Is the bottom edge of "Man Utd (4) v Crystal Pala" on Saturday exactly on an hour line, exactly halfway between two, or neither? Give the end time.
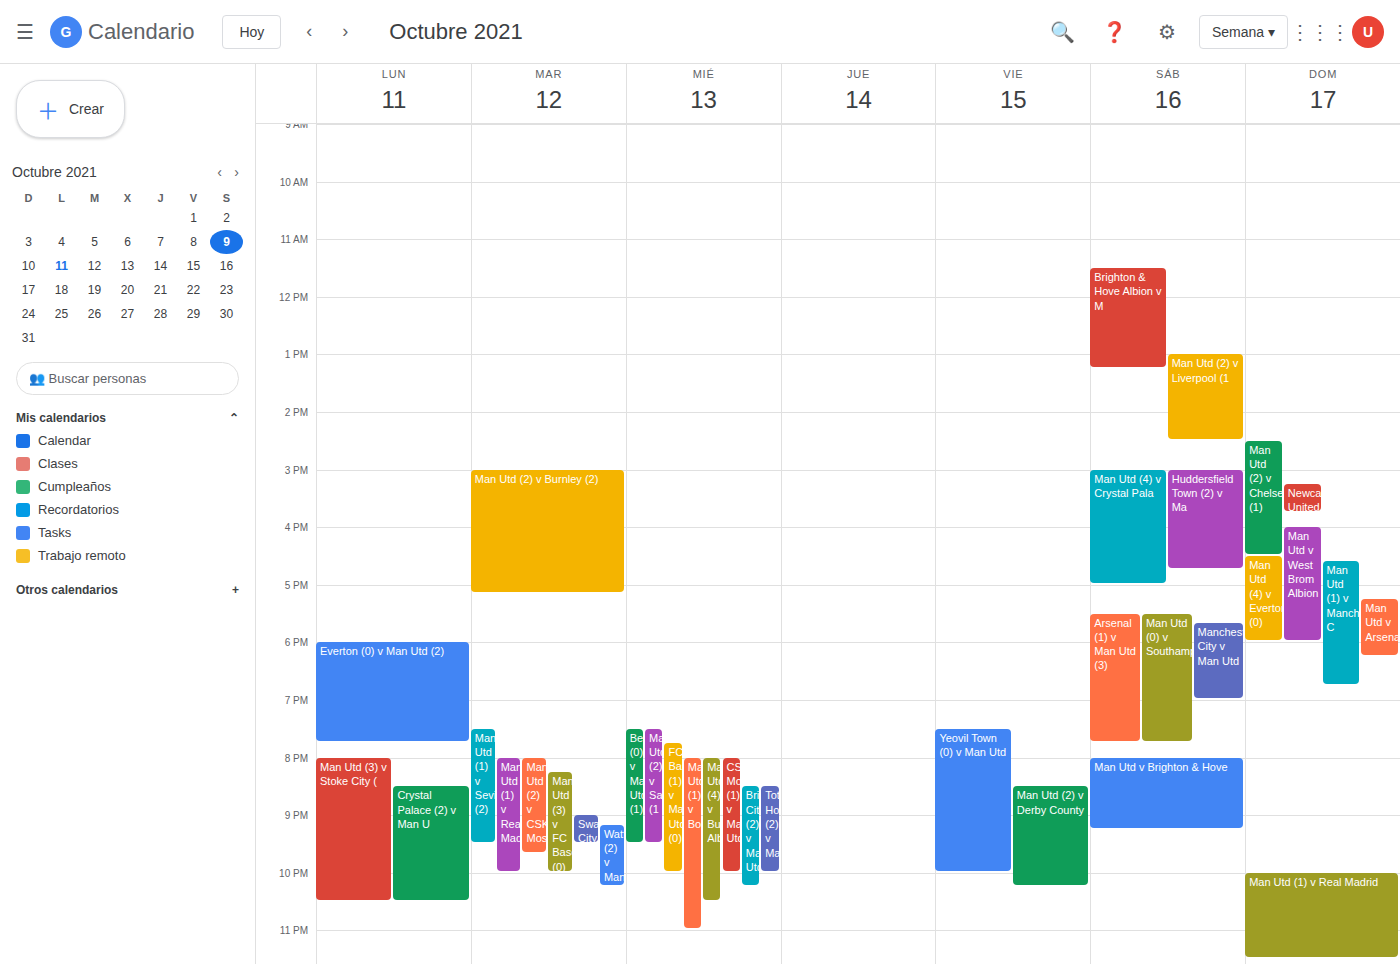
5:00 PM -- exactly on the 5 PM line.